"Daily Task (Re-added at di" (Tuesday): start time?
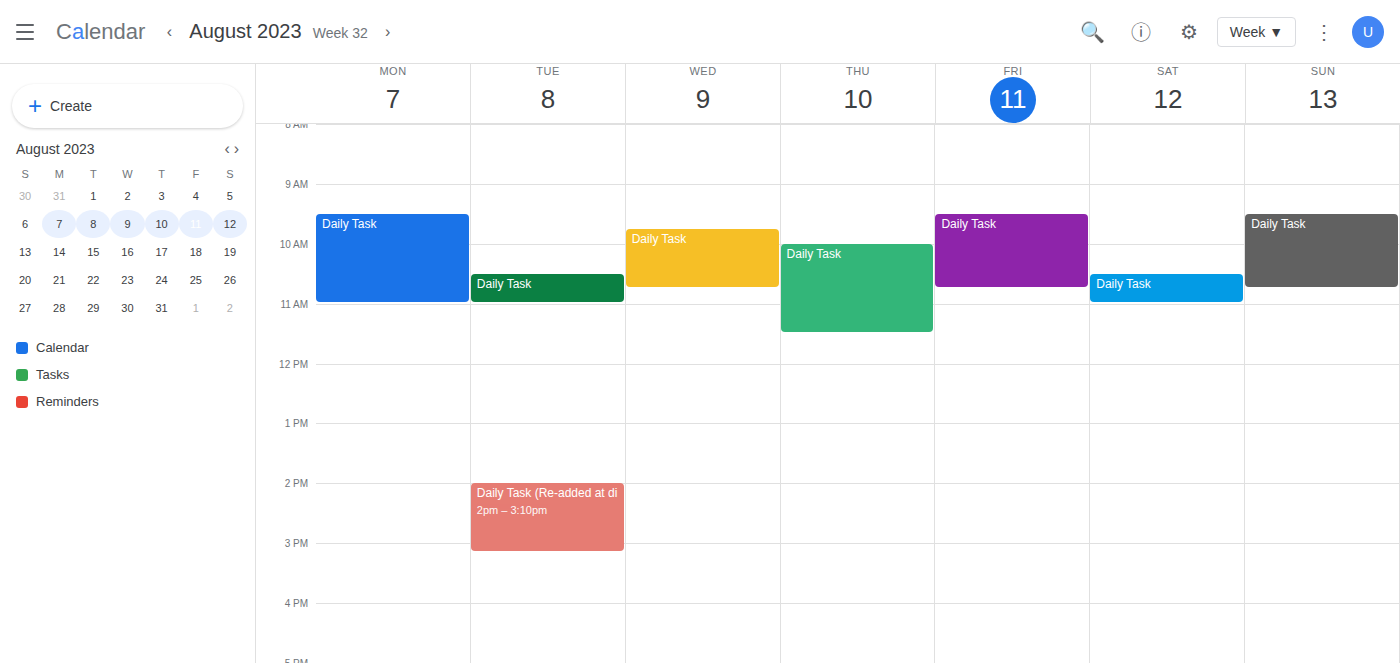
2:00 PM